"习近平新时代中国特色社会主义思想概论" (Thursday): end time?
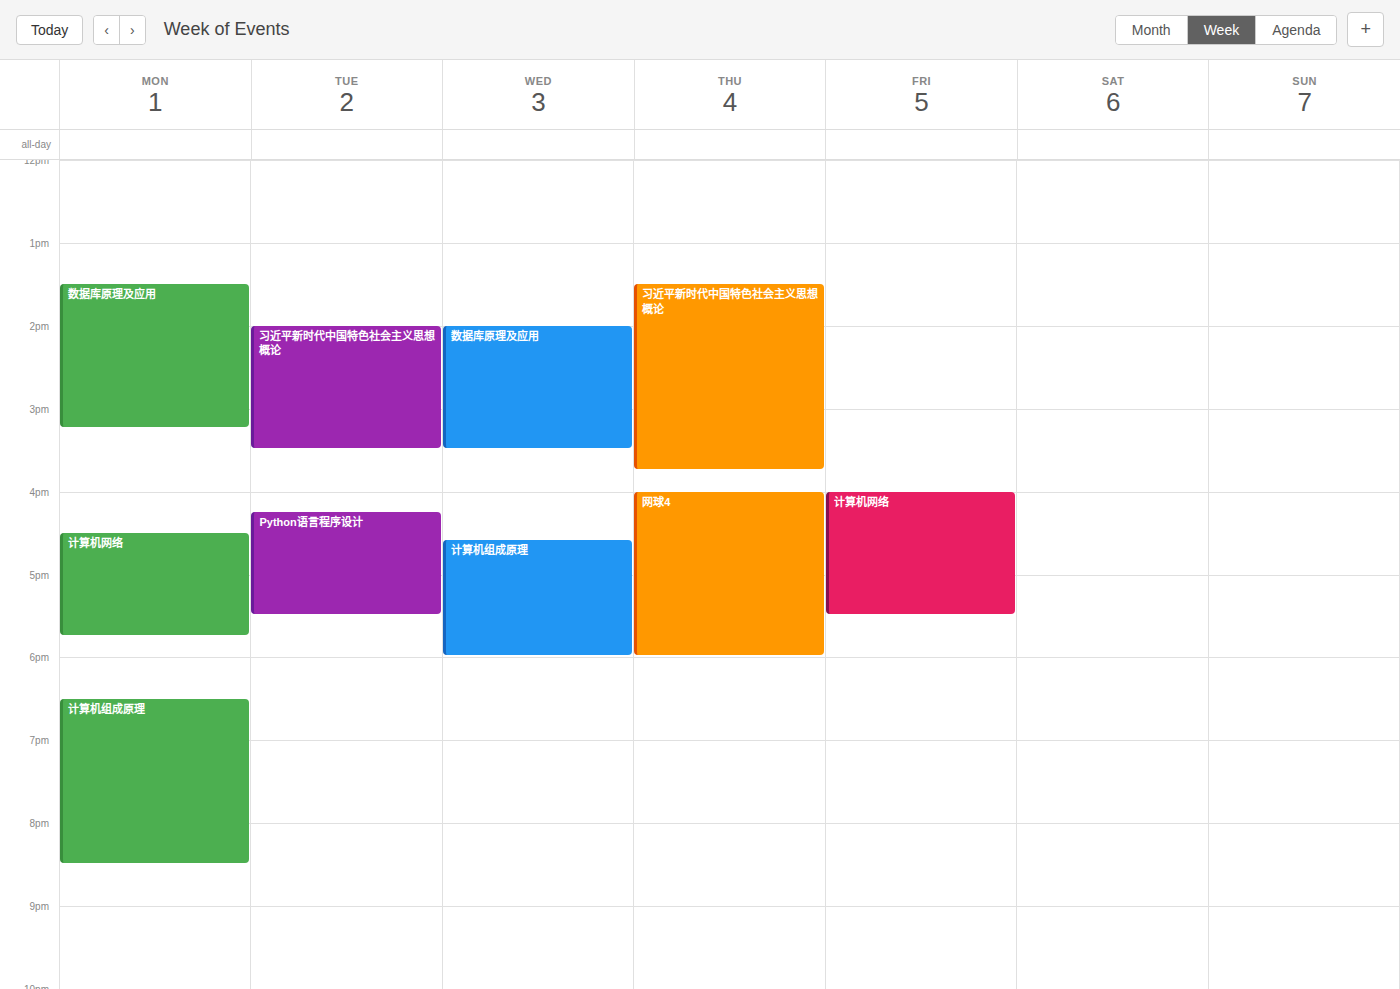
3:45 PM